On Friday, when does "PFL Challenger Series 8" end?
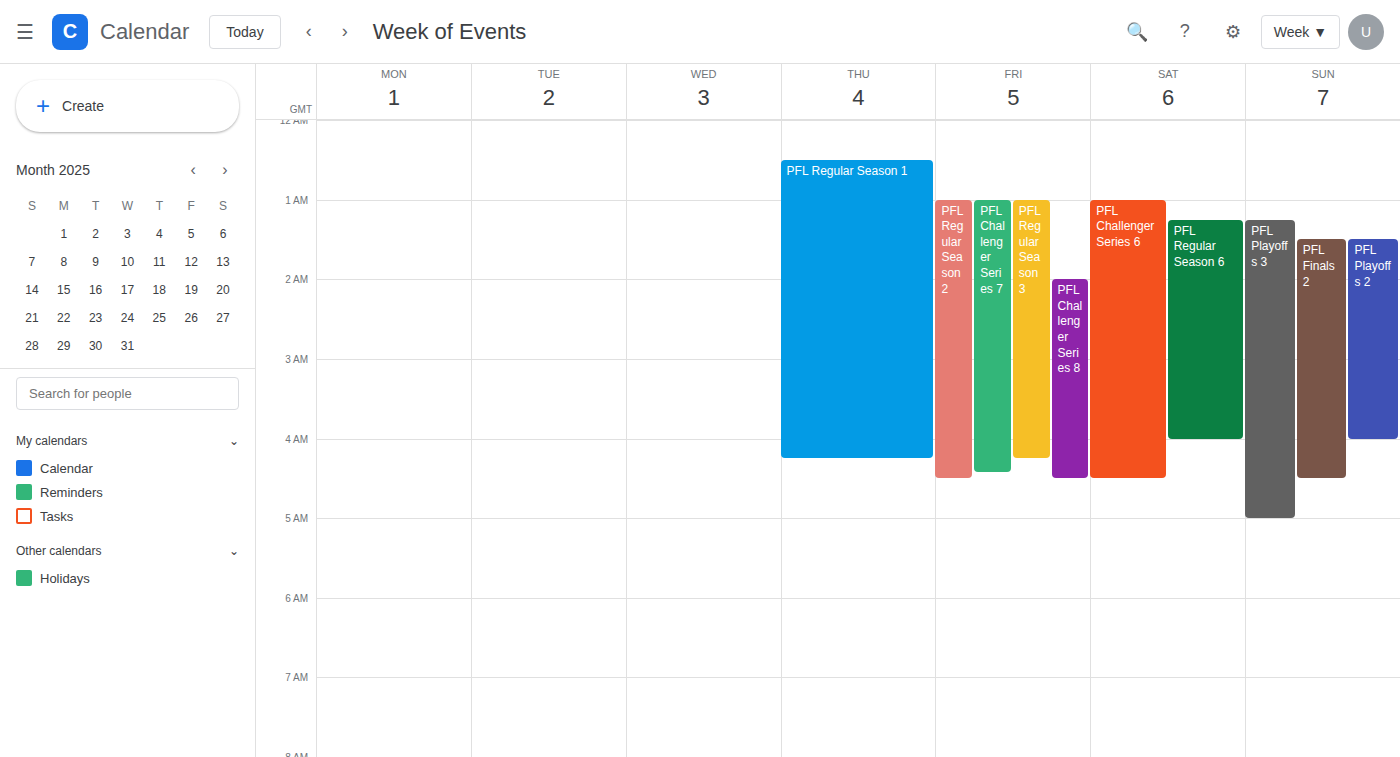
4:30 AM